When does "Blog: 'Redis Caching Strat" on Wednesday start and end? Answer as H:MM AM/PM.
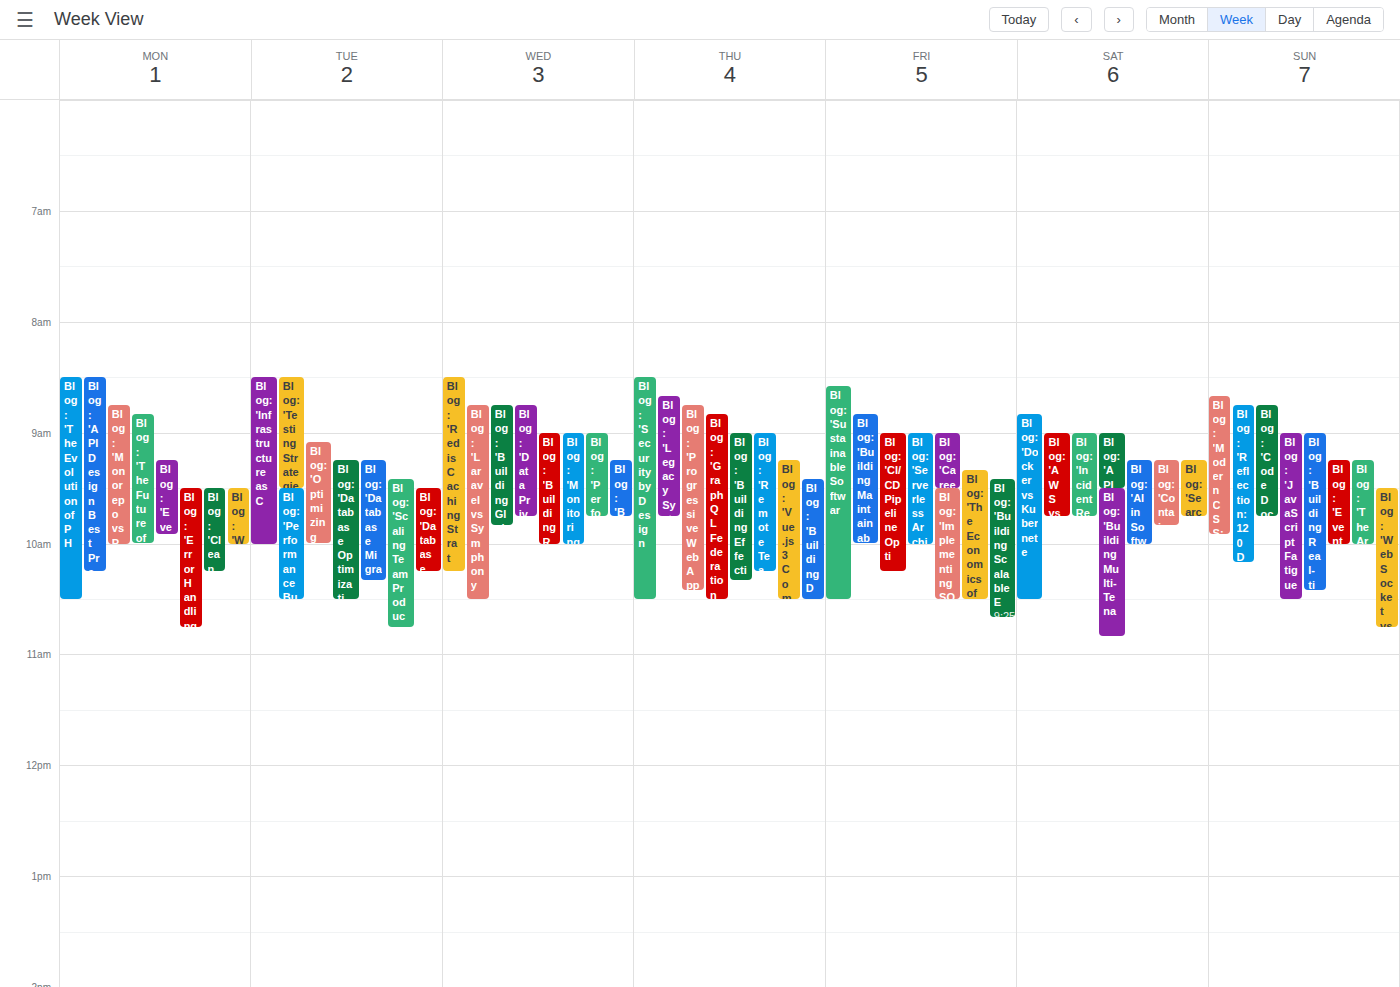
8:30 AM to 10:15 AM